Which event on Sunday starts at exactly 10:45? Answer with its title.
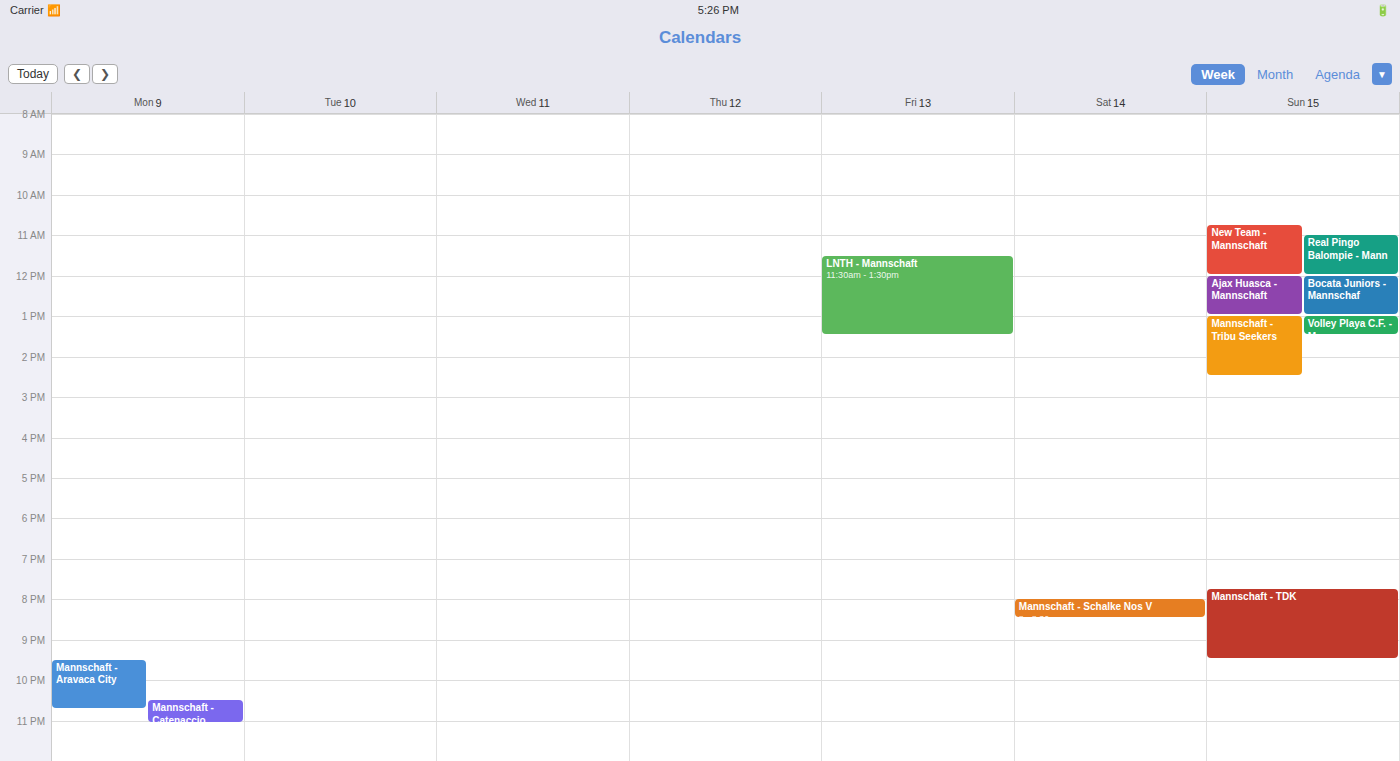
"New Team - Mannschaft"